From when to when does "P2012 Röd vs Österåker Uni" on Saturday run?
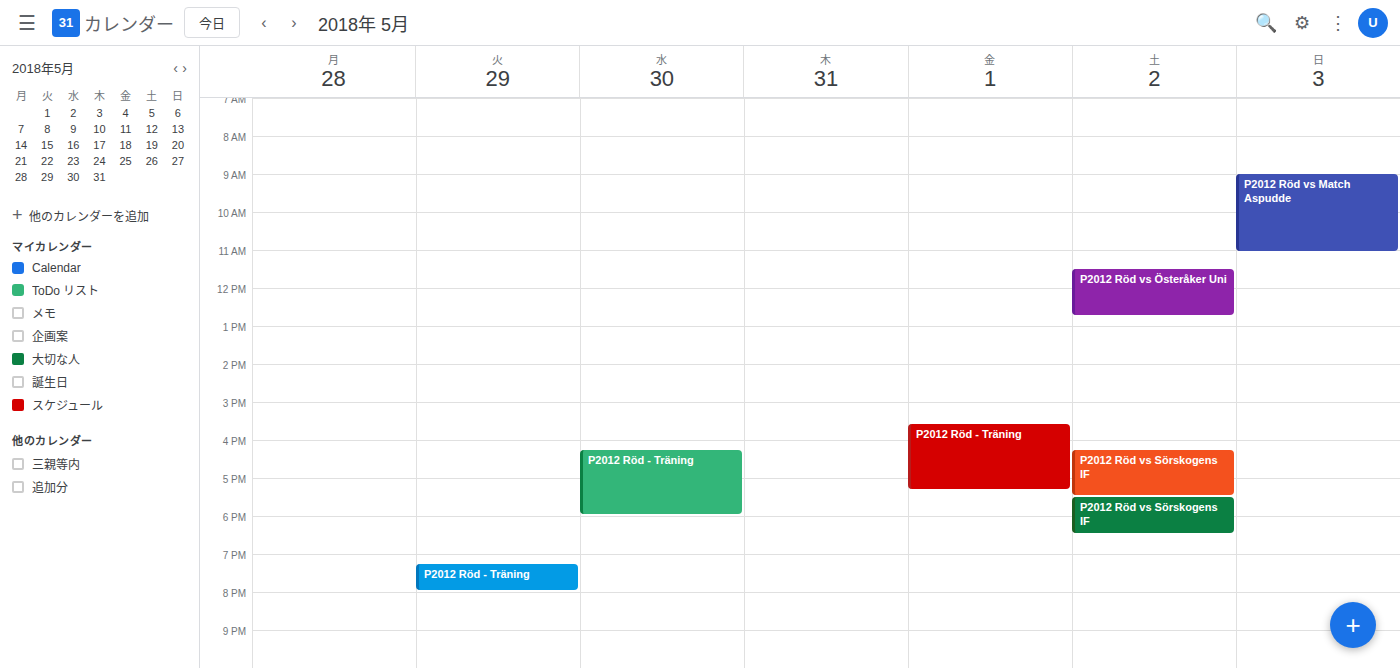
11:30 AM to 12:45 PM